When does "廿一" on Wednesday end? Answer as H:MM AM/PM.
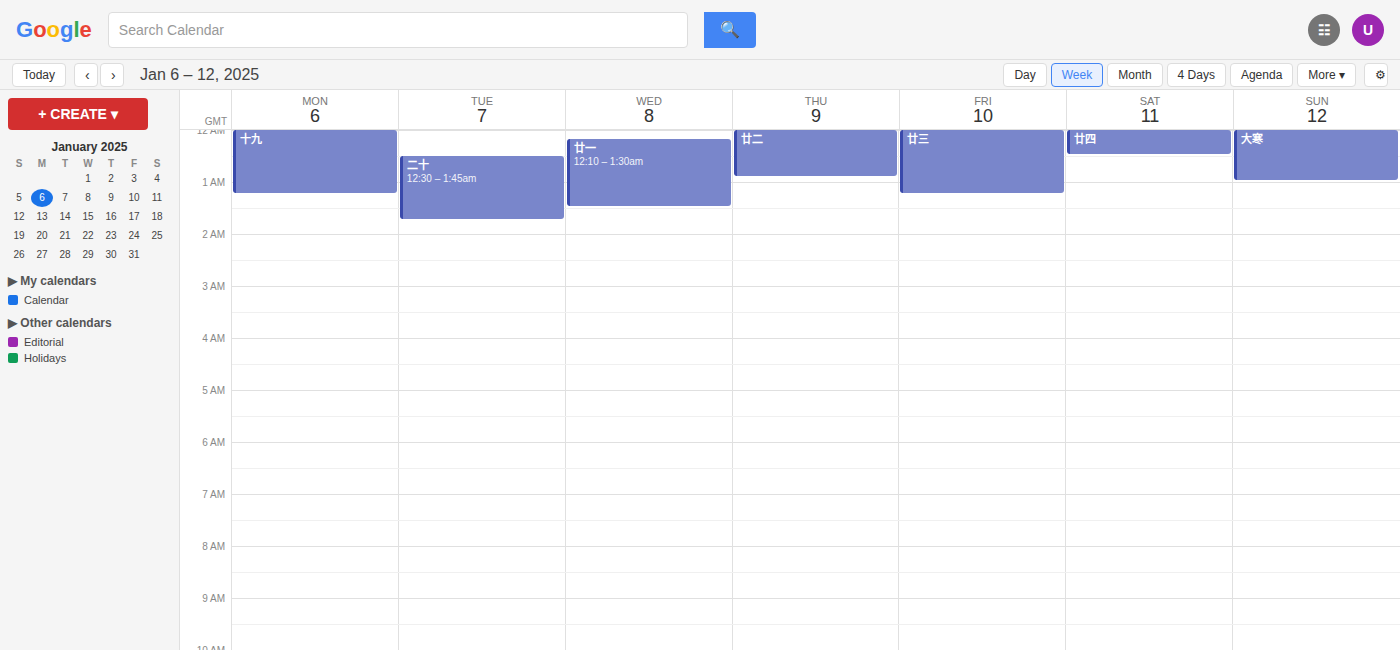
1:30 AM